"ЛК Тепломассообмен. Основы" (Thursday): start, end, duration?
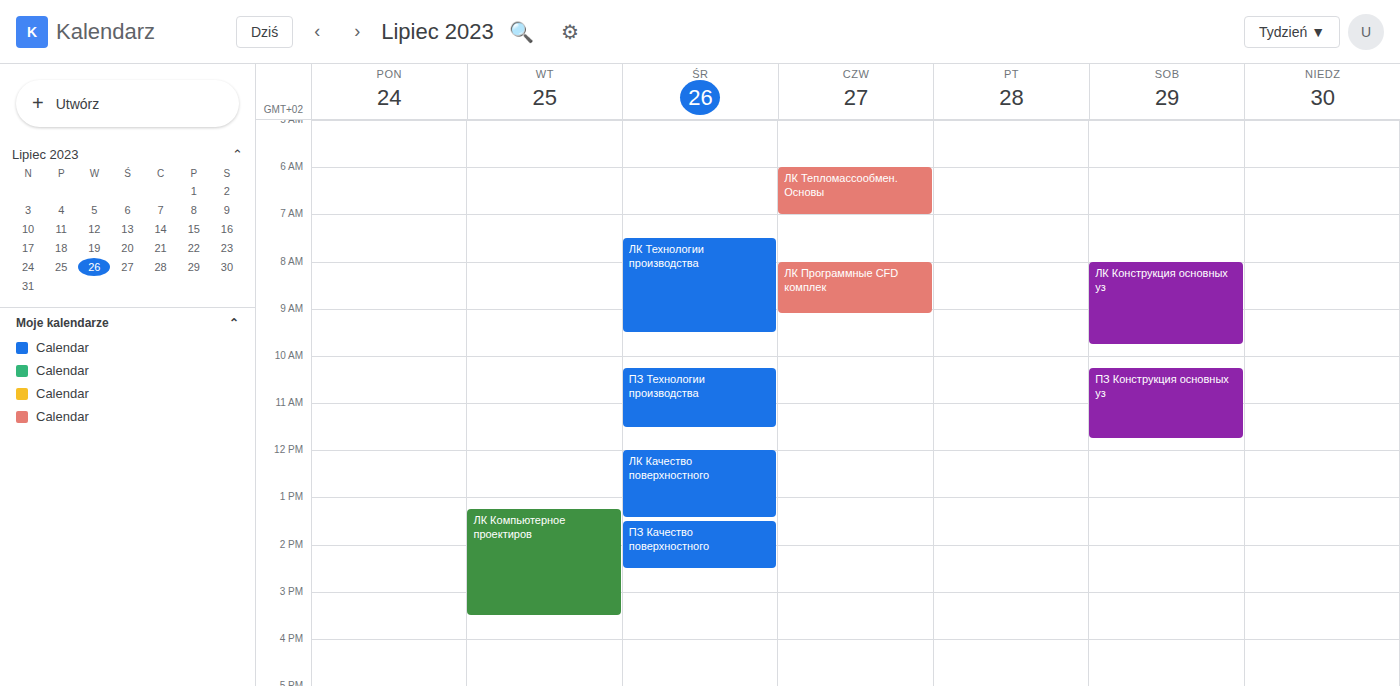
6:00 AM to 7:00 AM, 1 hour